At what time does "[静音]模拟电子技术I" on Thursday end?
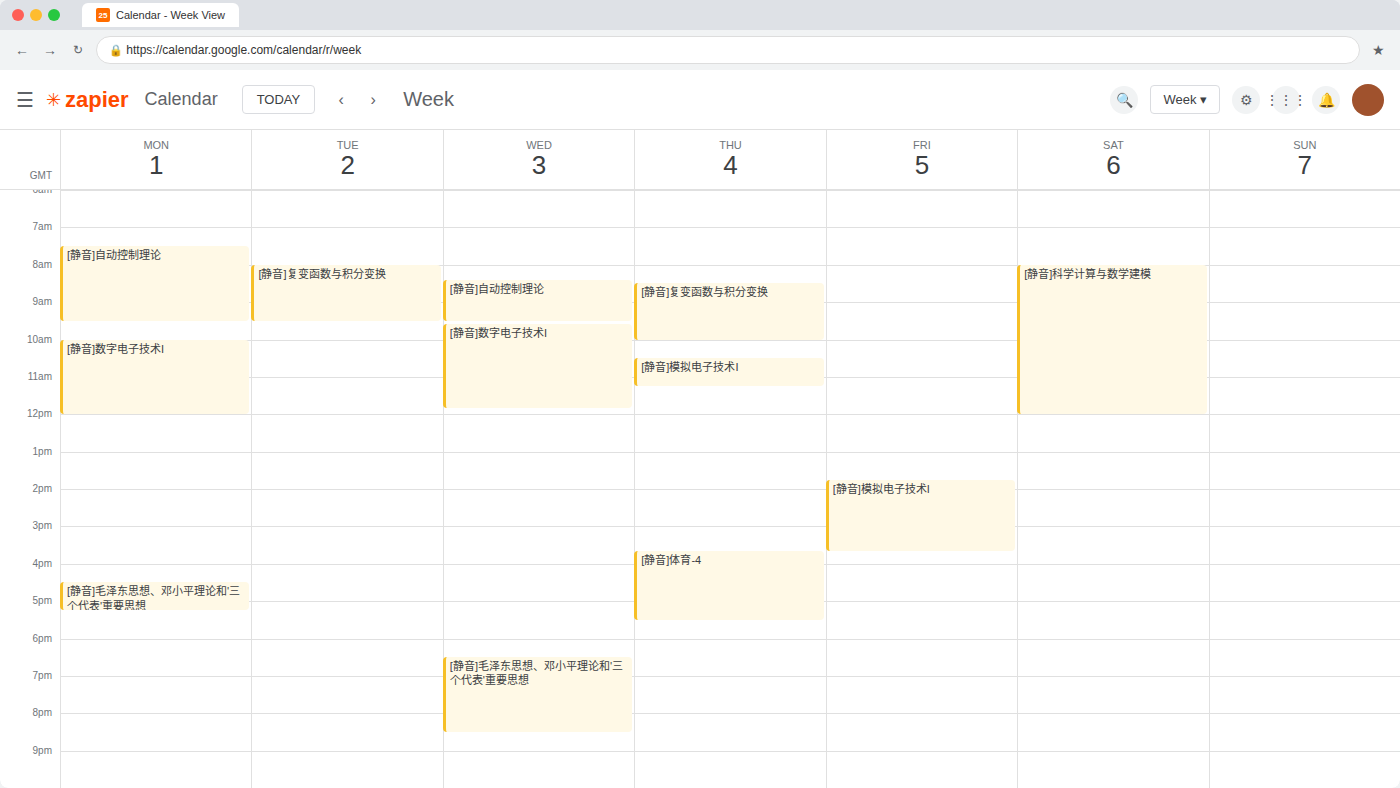
11:15 AM